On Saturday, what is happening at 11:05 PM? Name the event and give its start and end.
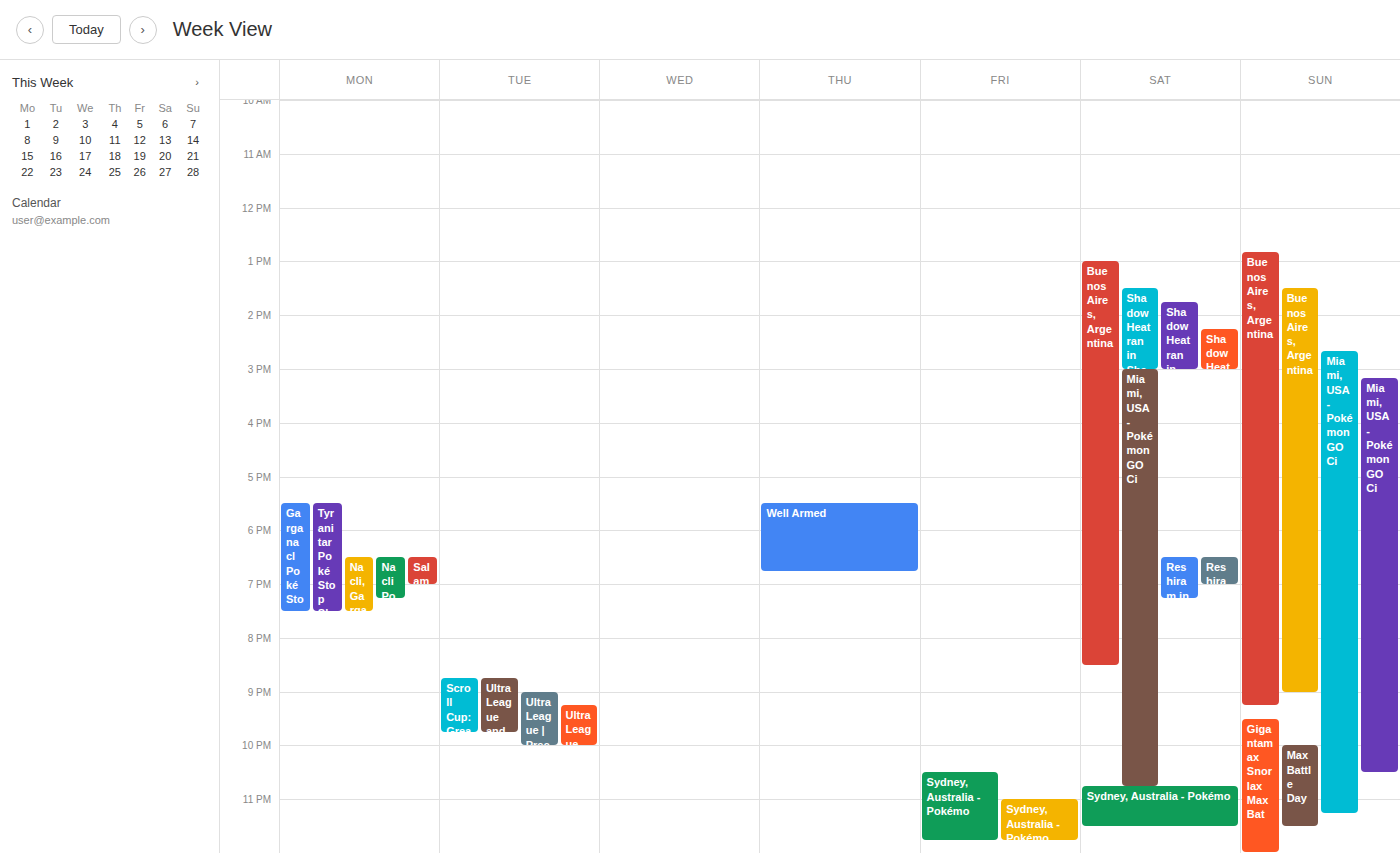
"Sydney, Australia - Pokémo", 10:45 PM to 11:30 PM